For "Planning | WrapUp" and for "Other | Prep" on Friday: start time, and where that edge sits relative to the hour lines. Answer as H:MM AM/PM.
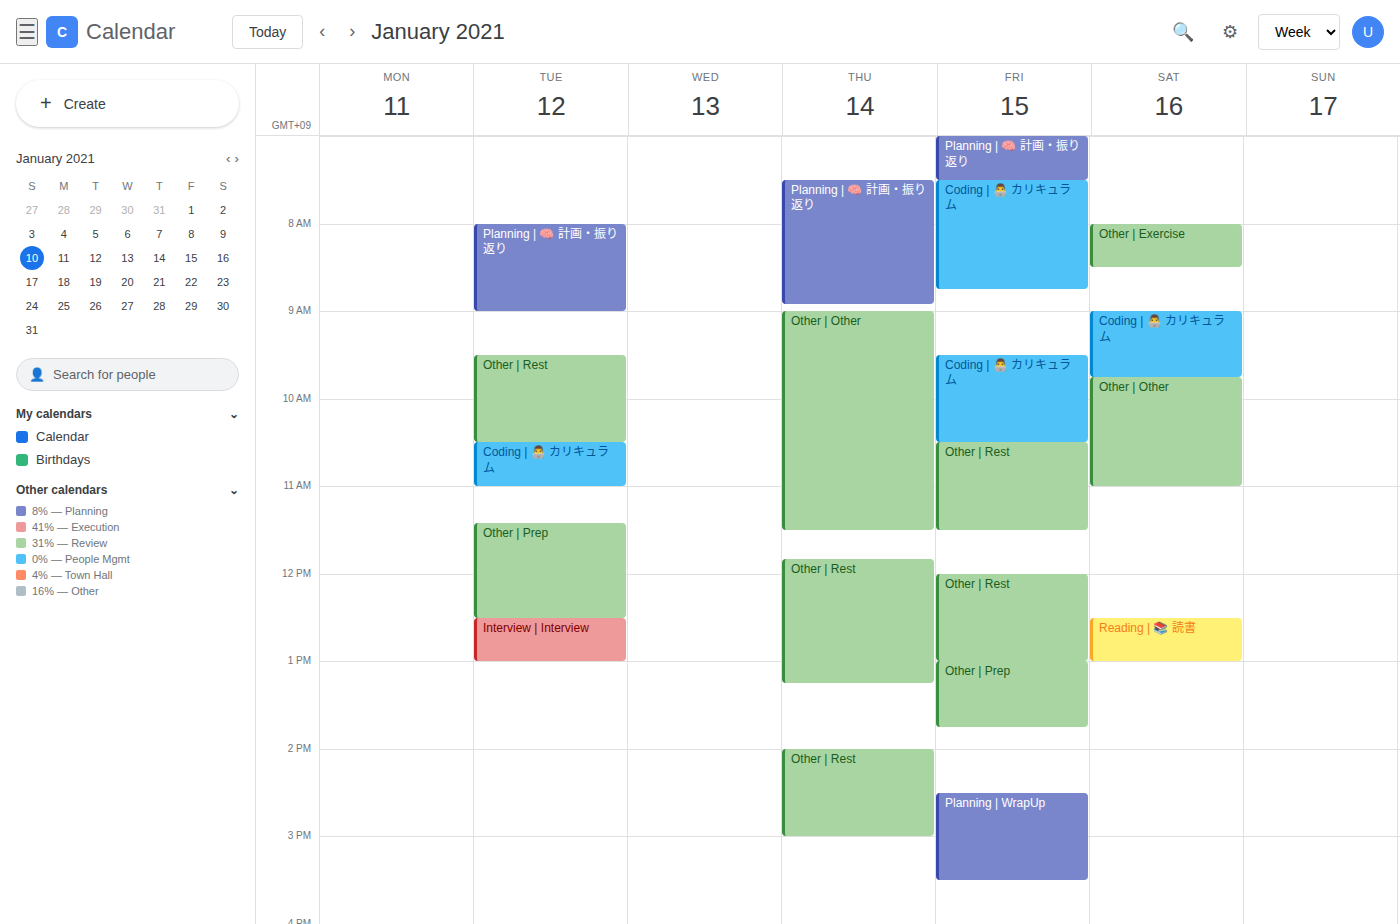
"Planning | WrapUp": 2:30 PM, halfway between the 2 PM and 3 PM lines. "Other | Prep": 1:00 PM, exactly on the 1 PM line.